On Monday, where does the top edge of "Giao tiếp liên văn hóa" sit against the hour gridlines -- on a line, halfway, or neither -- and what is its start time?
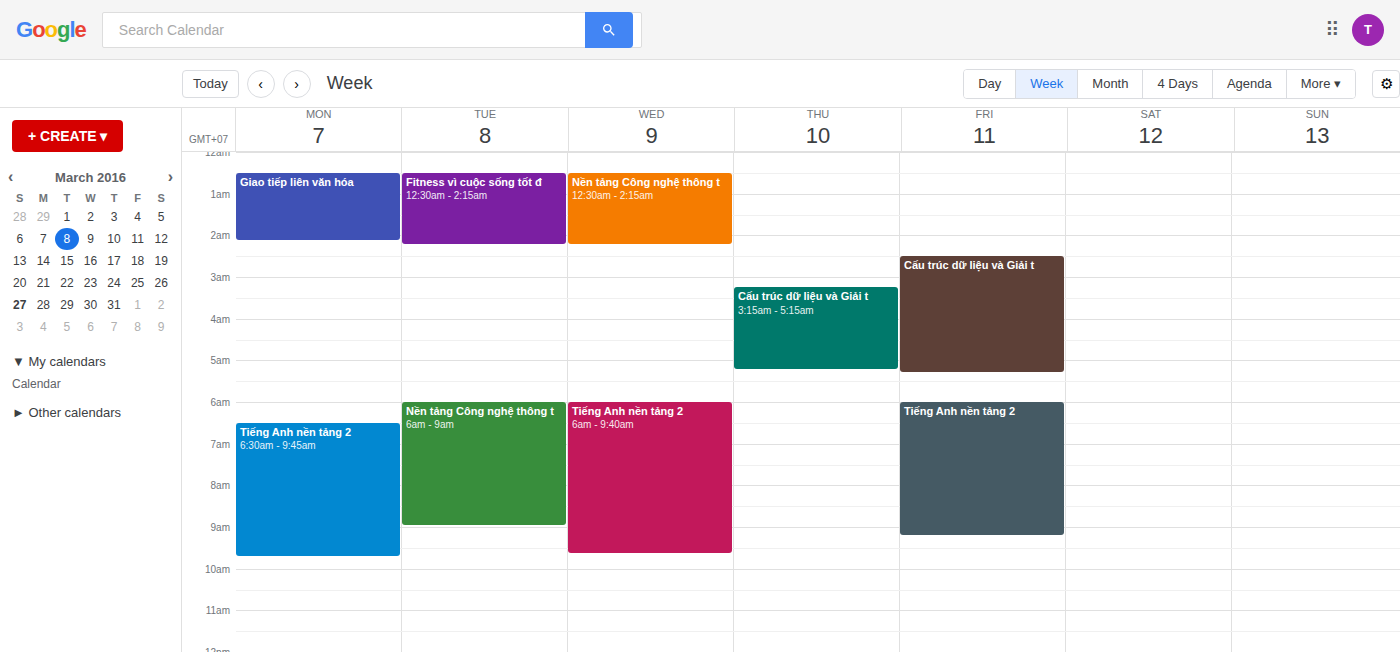
12:30 AM -- halfway between the 12 AM and 1 AM lines.